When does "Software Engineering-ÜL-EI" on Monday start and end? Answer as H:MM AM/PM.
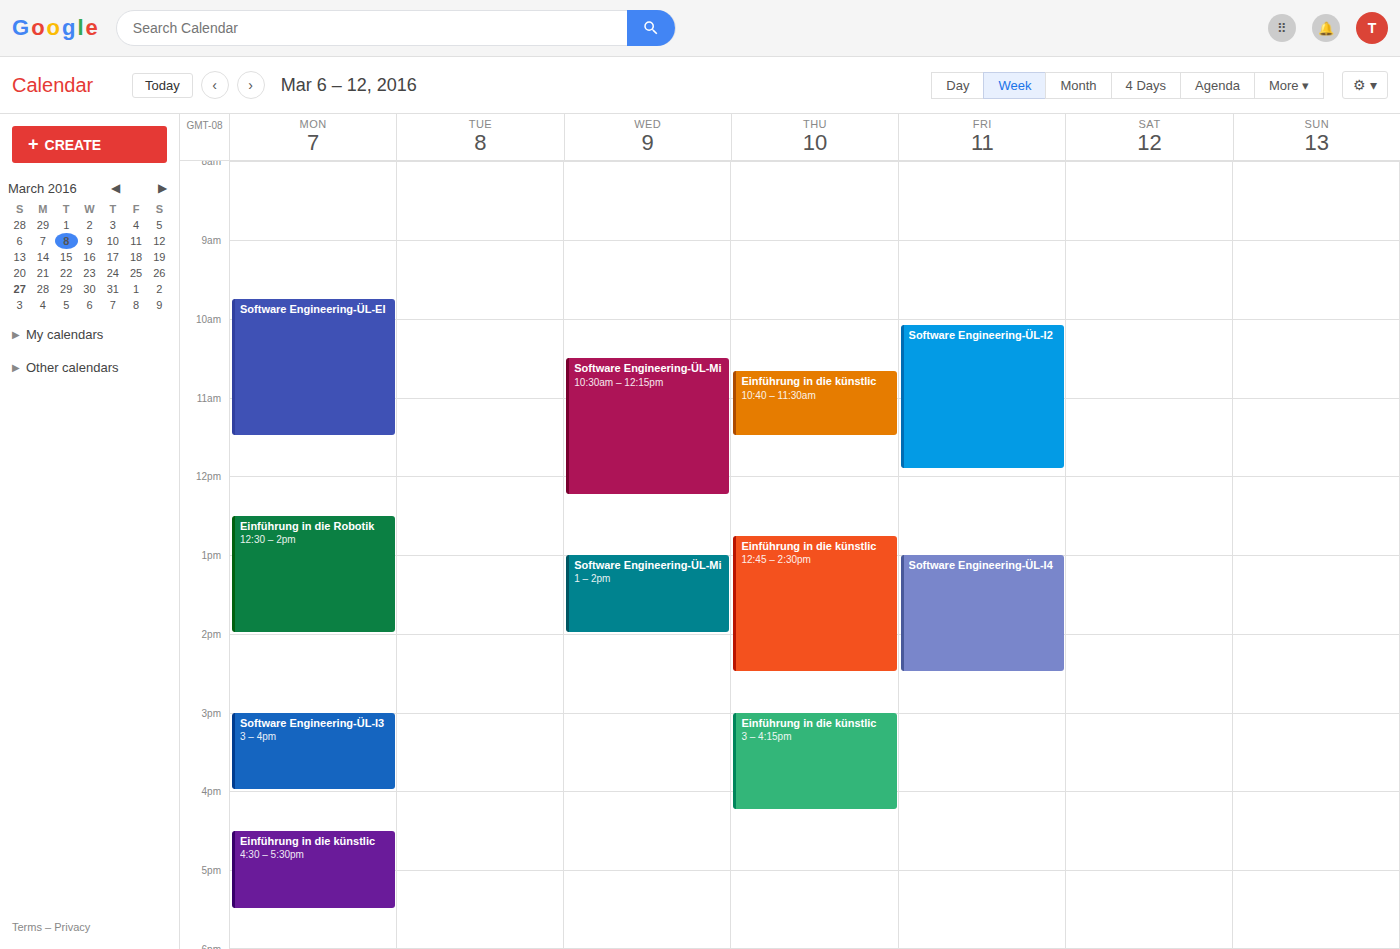
9:45 AM to 11:30 AM